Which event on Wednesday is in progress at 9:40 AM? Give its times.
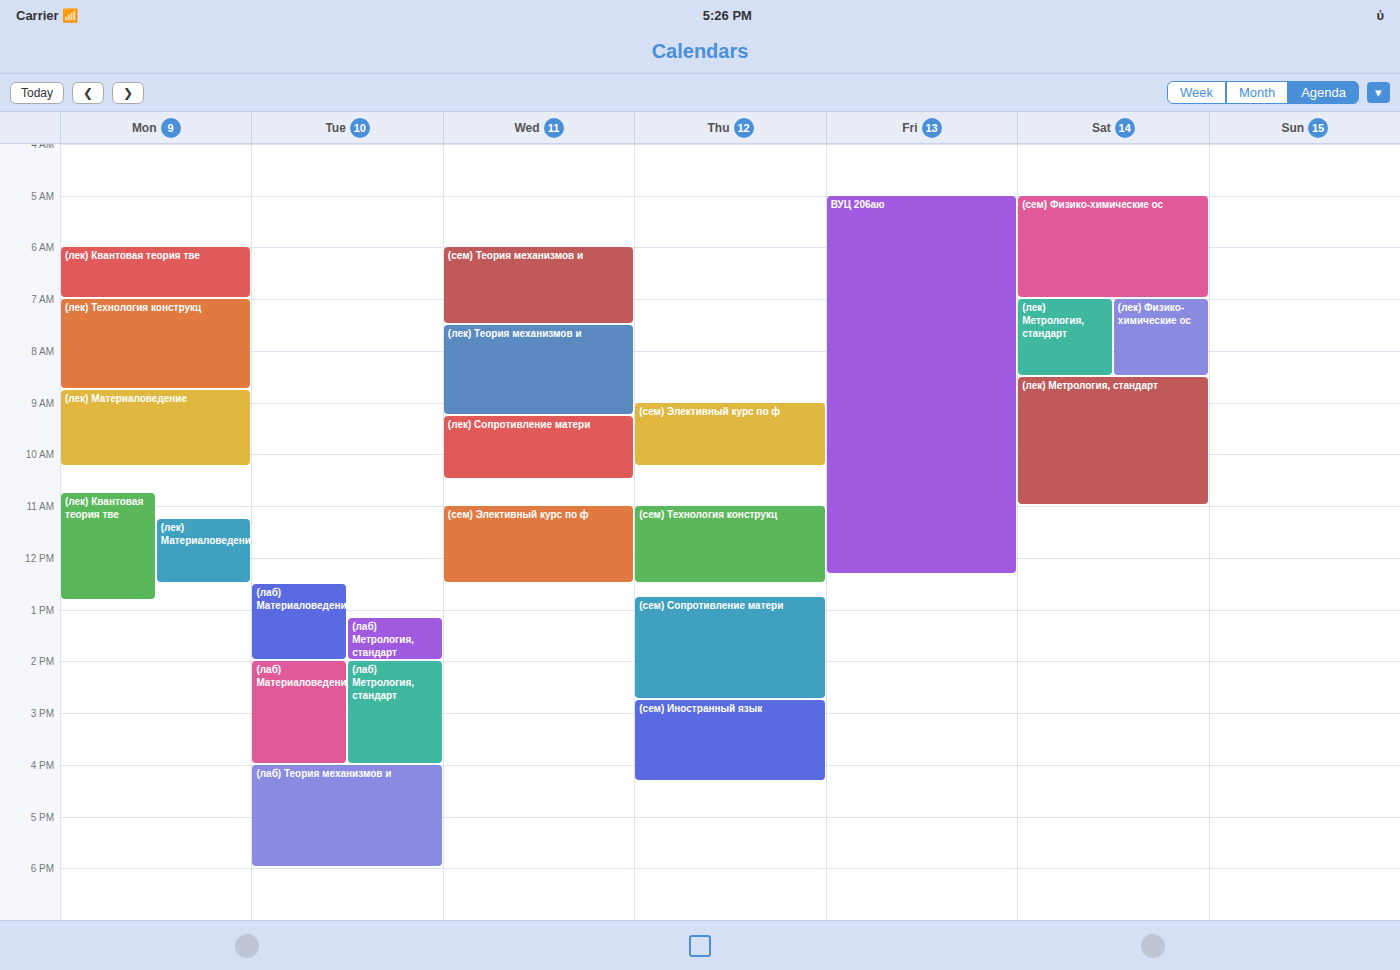
"(лек) Сопротивление матери", 9:15 AM to 10:30 AM